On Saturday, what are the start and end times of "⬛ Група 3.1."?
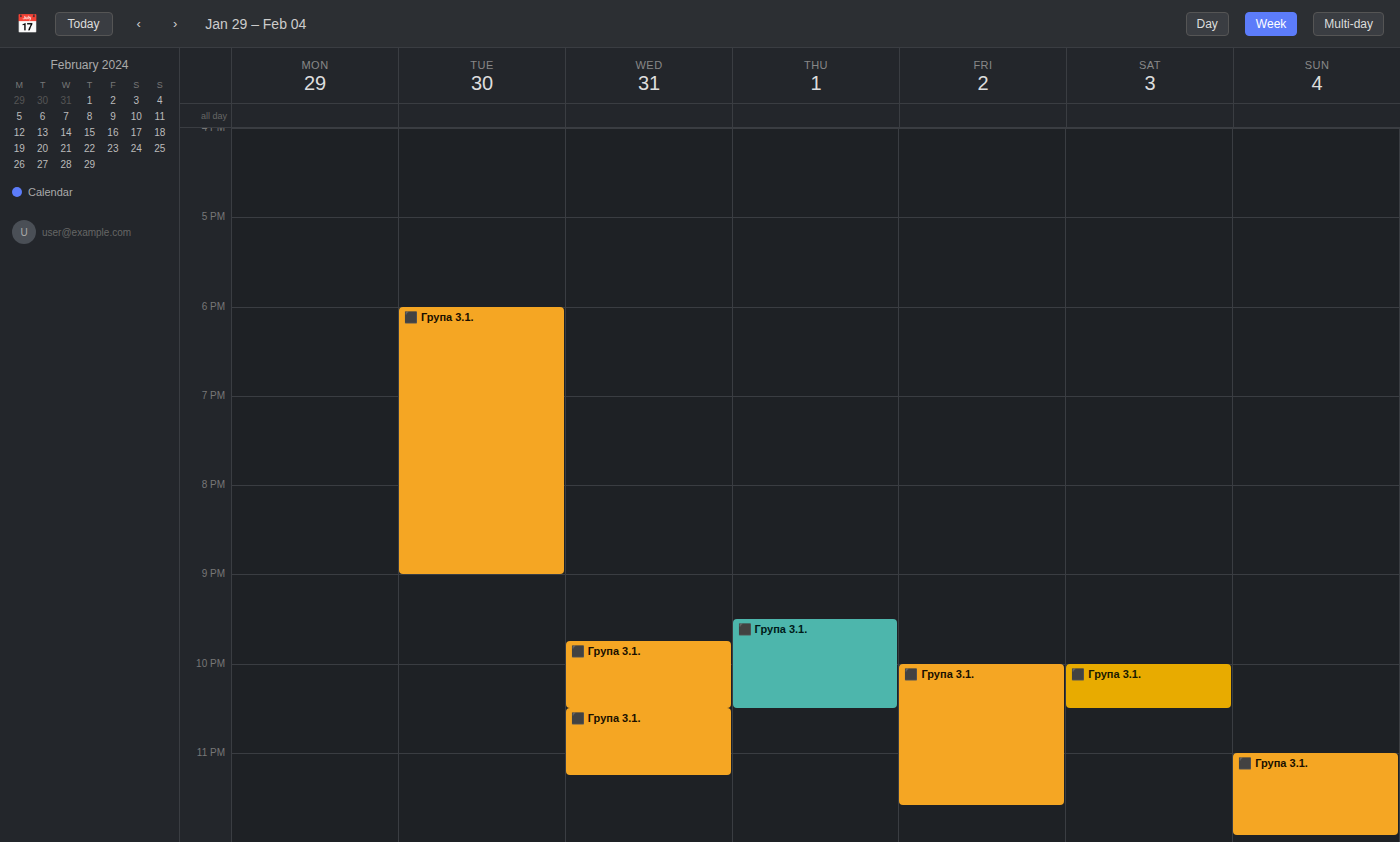
10:00 PM to 10:30 PM